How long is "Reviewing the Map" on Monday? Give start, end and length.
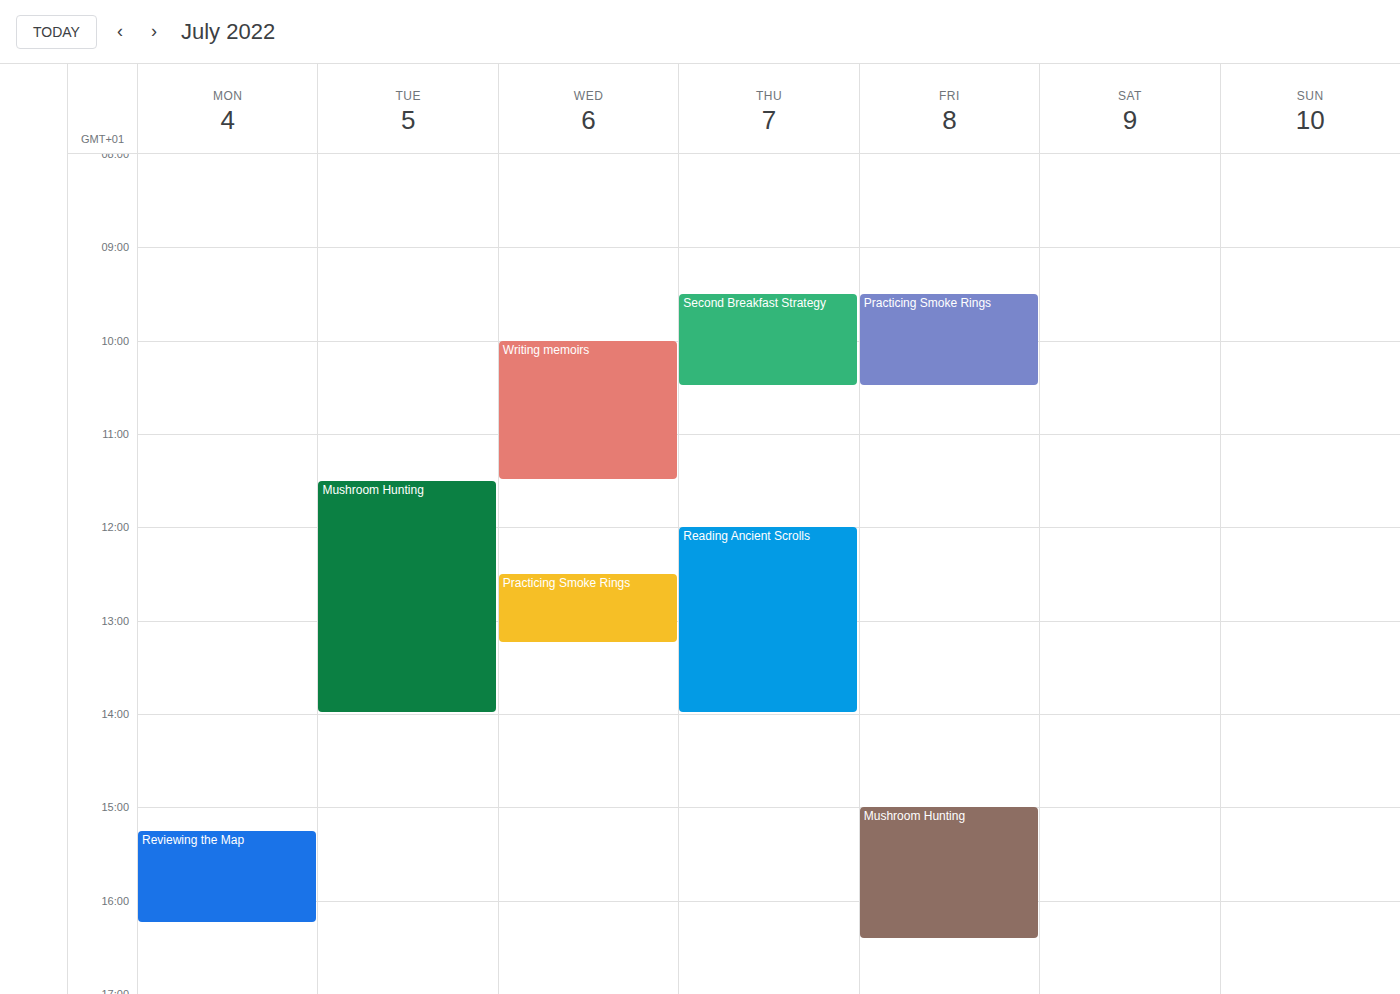
3:15 PM to 4:15 PM, 1 hour